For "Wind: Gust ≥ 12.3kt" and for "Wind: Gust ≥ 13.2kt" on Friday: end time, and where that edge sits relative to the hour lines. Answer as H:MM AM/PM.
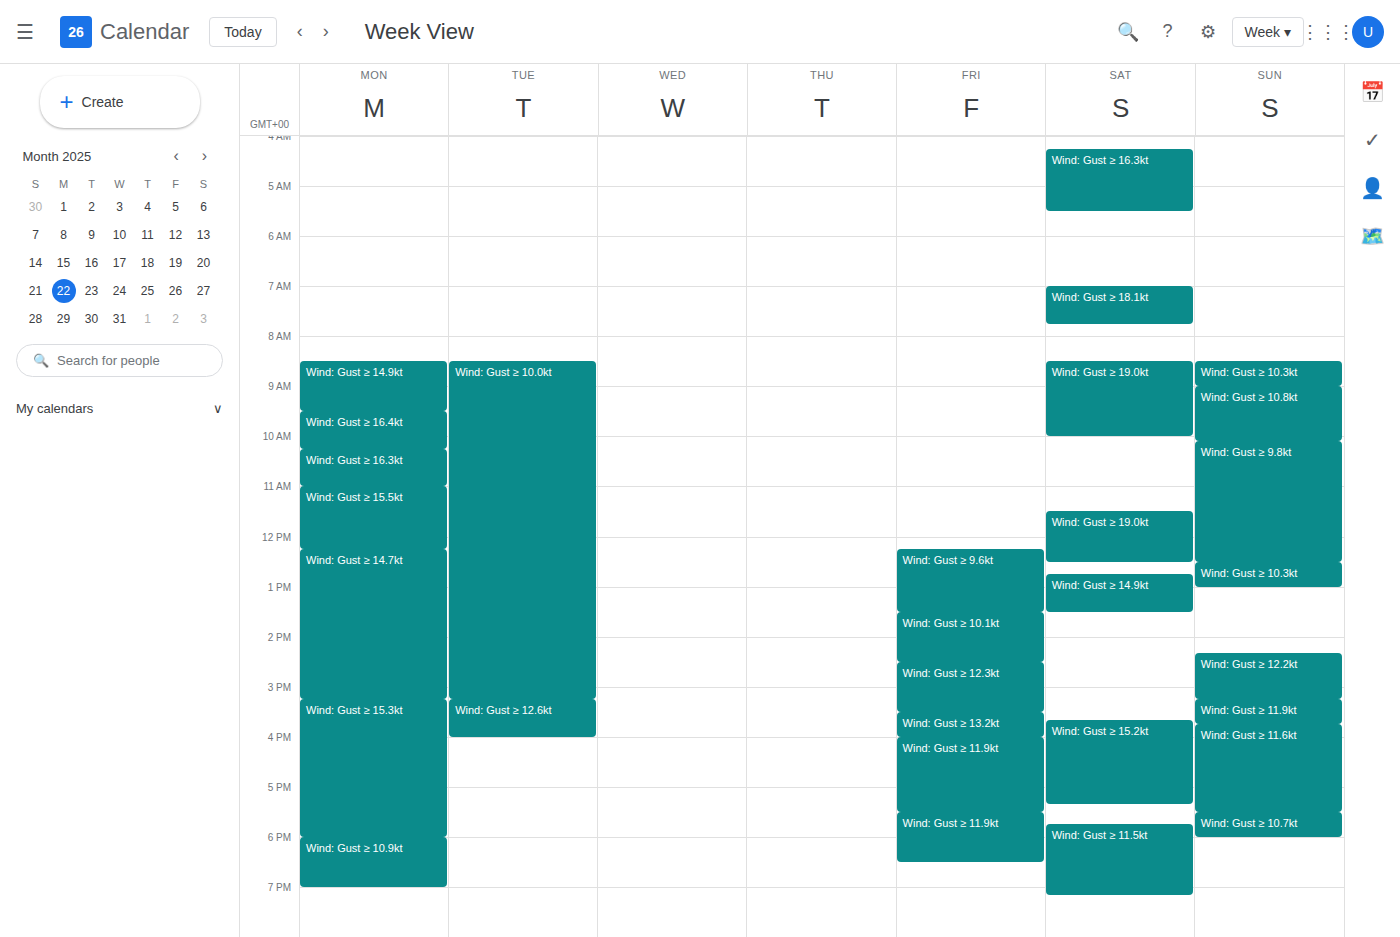
"Wind: Gust ≥ 12.3kt": 3:30 PM, halfway between the 3 PM and 4 PM lines. "Wind: Gust ≥ 13.2kt": 4:00 PM, exactly on the 4 PM line.